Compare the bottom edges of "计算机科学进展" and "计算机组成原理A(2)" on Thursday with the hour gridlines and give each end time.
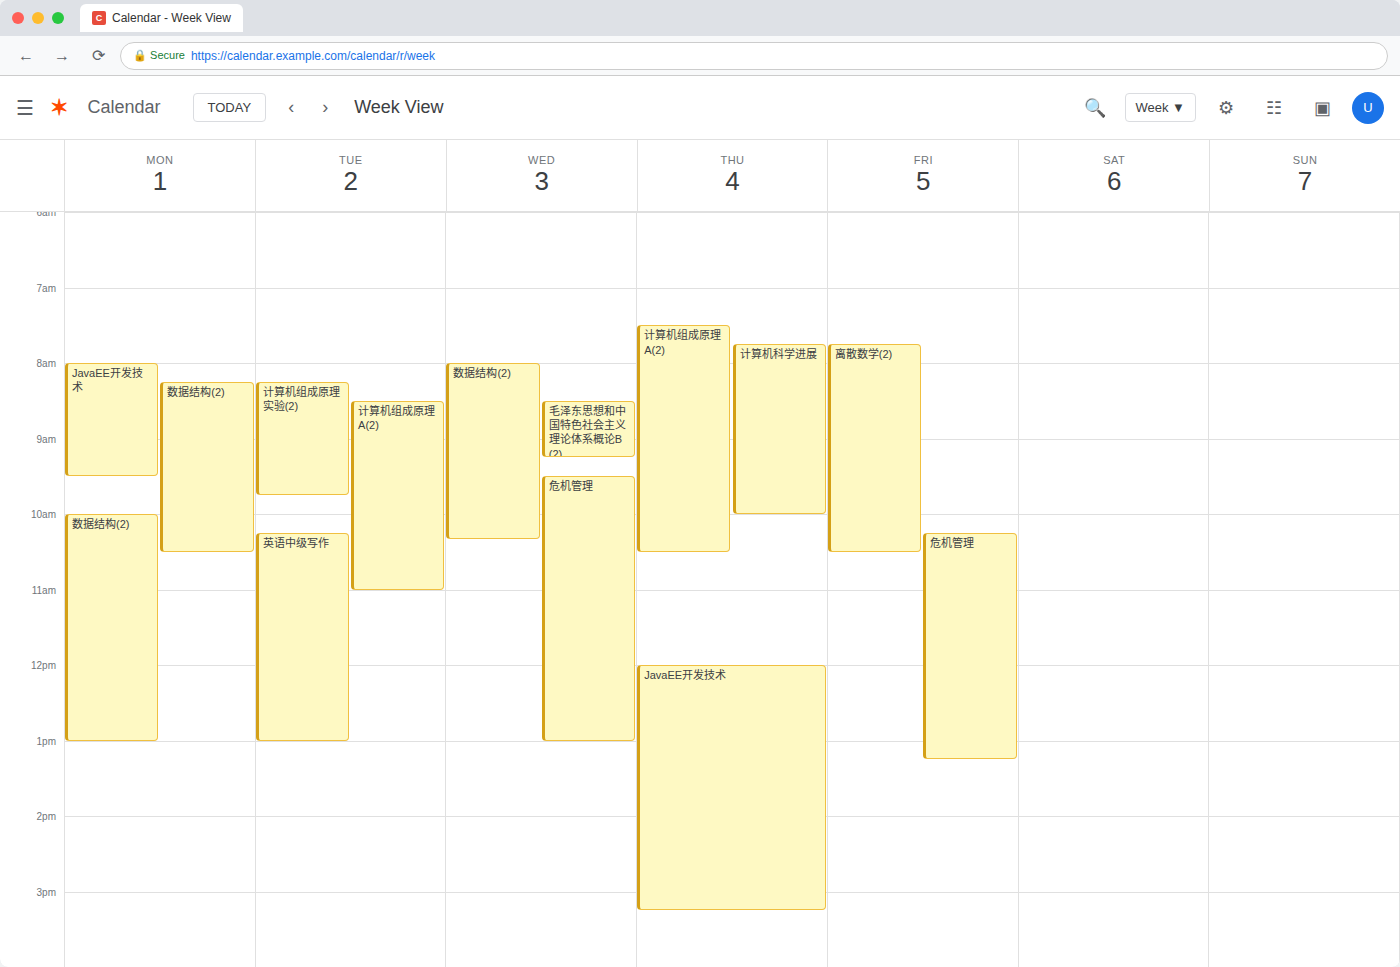
"计算机科学进展": 10:00 AM, exactly on the 10 AM line. "计算机组成原理A(2)": 10:30 AM, halfway between the 10 AM and 11 AM lines.